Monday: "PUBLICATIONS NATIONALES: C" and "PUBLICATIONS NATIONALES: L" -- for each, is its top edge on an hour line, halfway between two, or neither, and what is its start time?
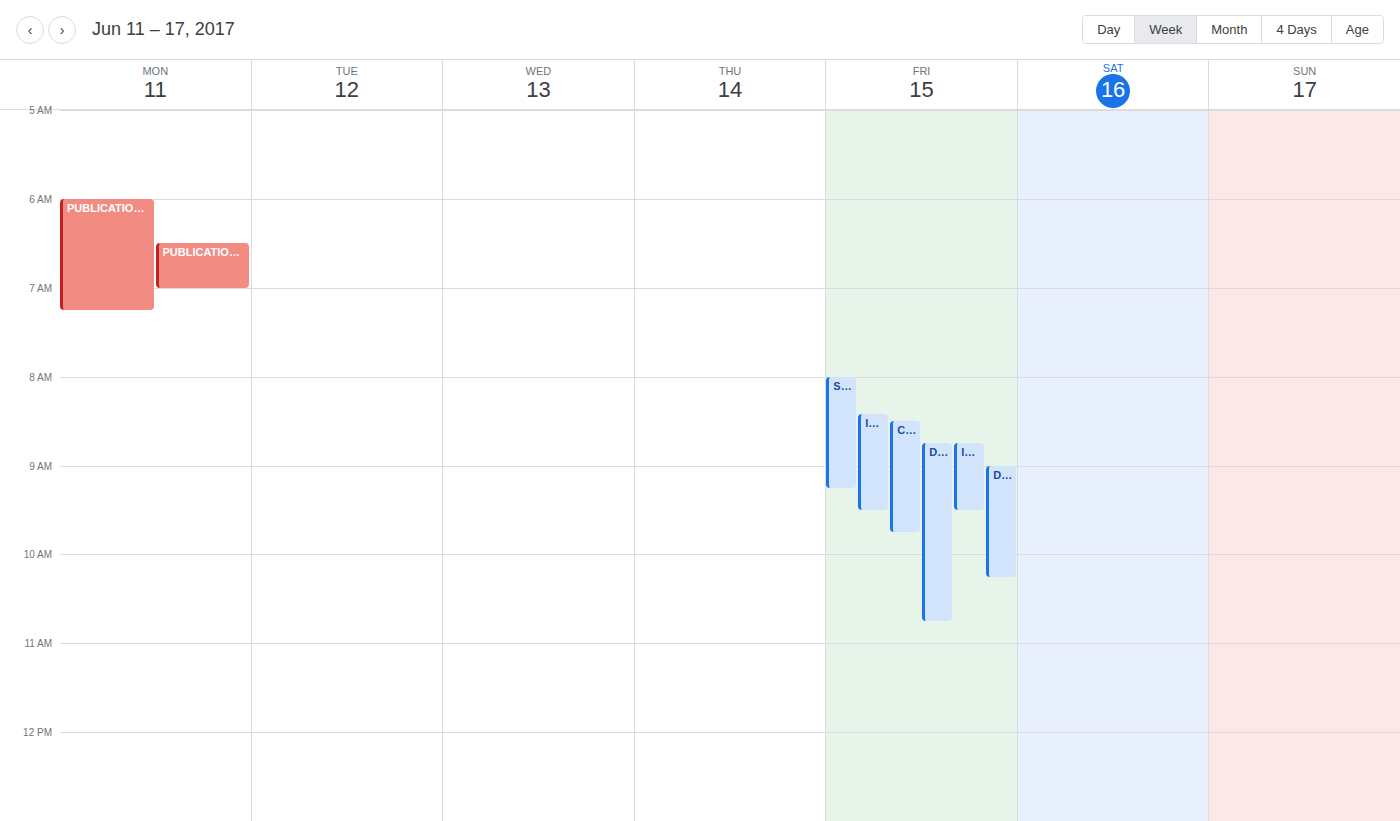
"PUBLICATIONS NATIONALES: C": 06:30, halfway between the 06:00 and 07:00 lines. "PUBLICATIONS NATIONALES: L": 06:00, exactly on the 06:00 line.